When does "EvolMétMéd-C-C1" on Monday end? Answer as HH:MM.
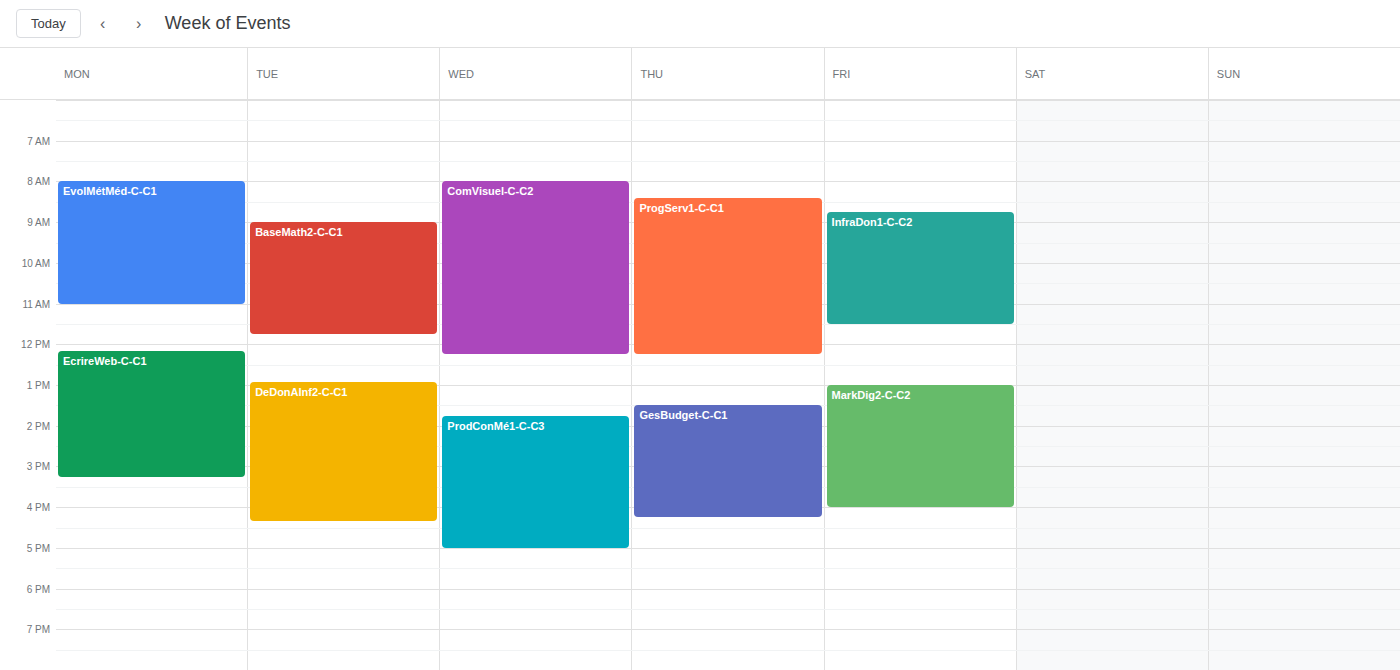
11:00